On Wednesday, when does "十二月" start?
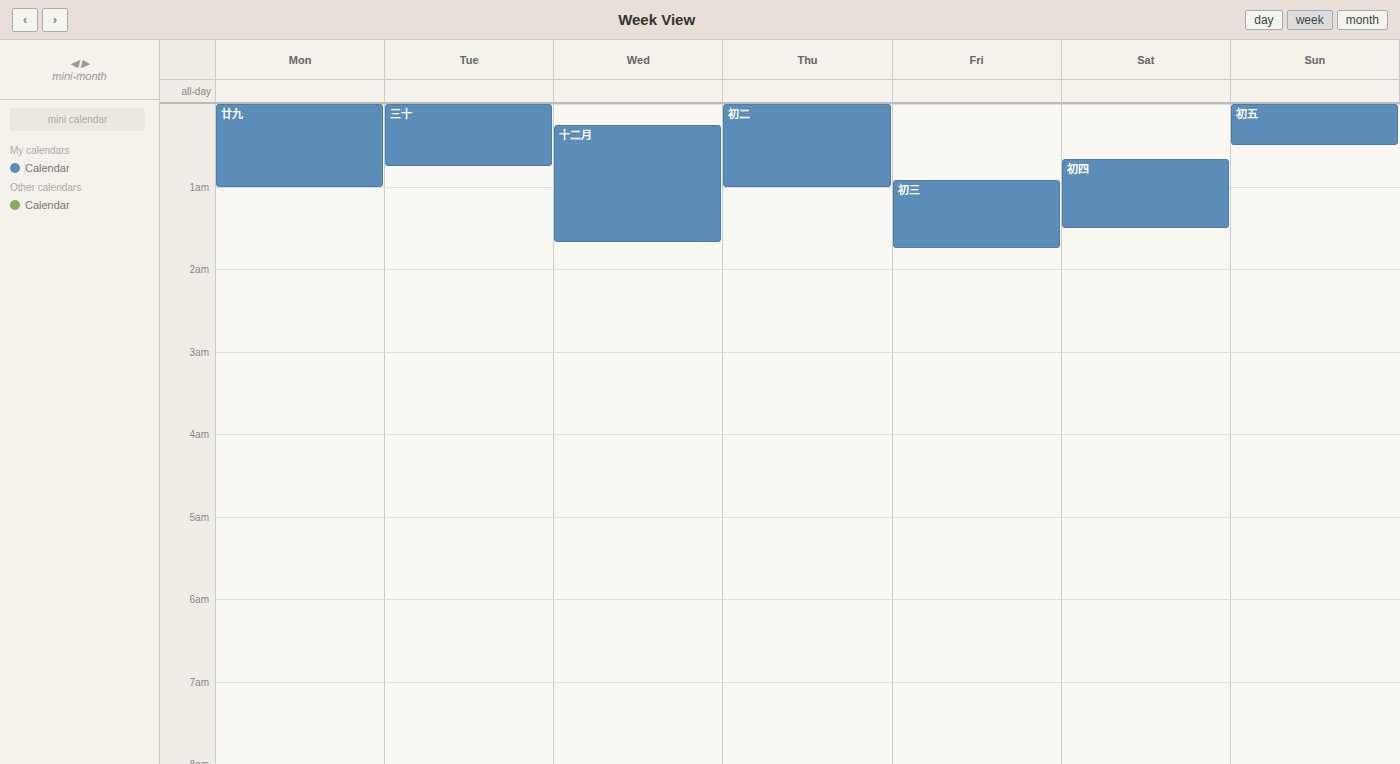
12:15 AM